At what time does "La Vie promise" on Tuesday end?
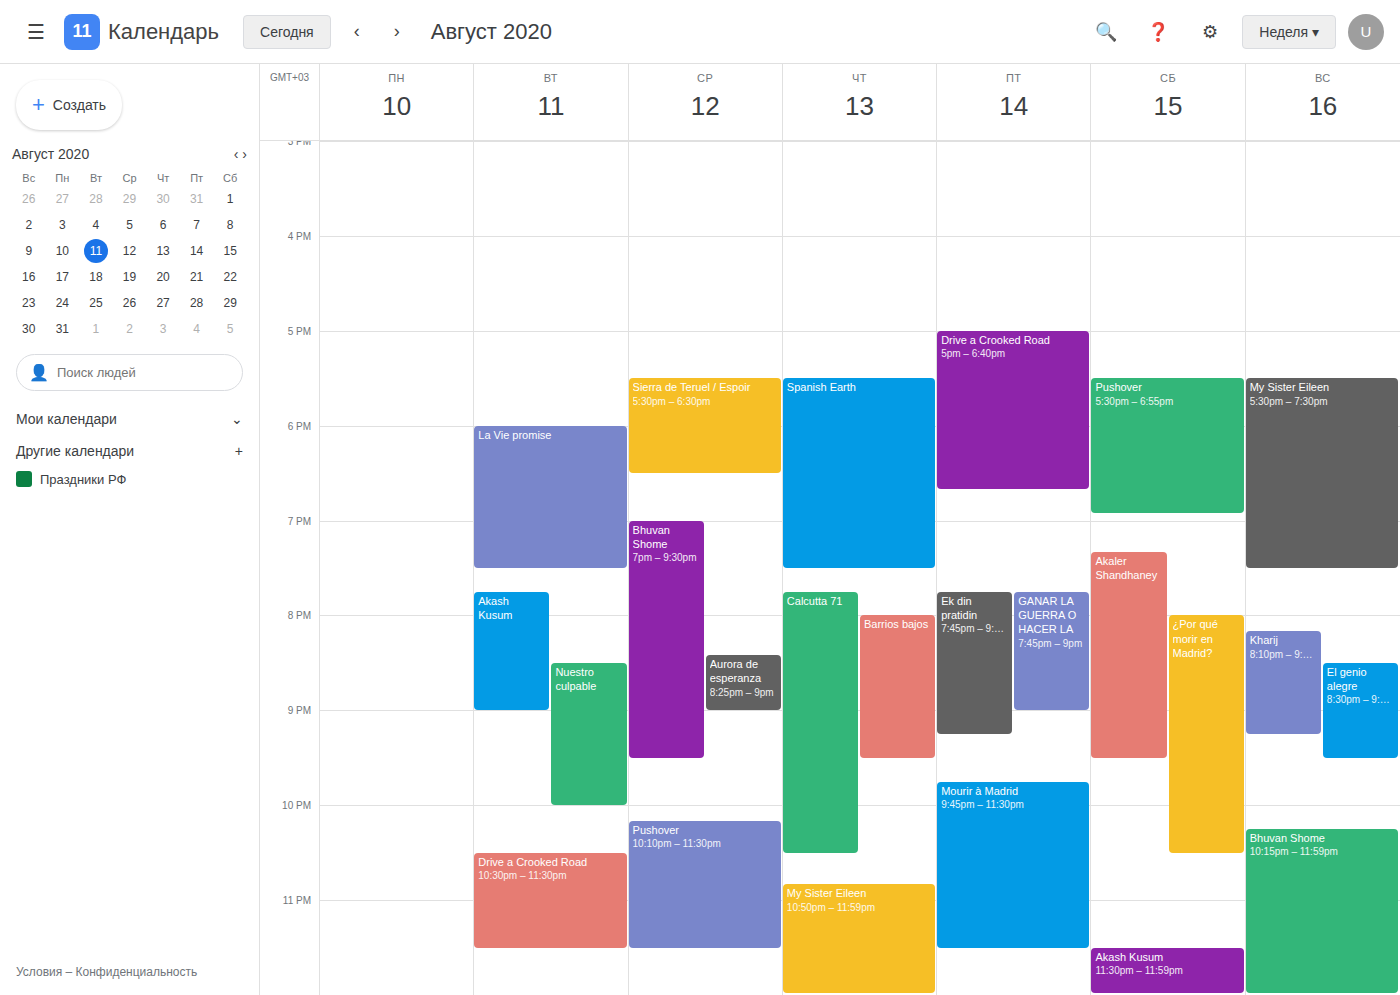
7:30 PM